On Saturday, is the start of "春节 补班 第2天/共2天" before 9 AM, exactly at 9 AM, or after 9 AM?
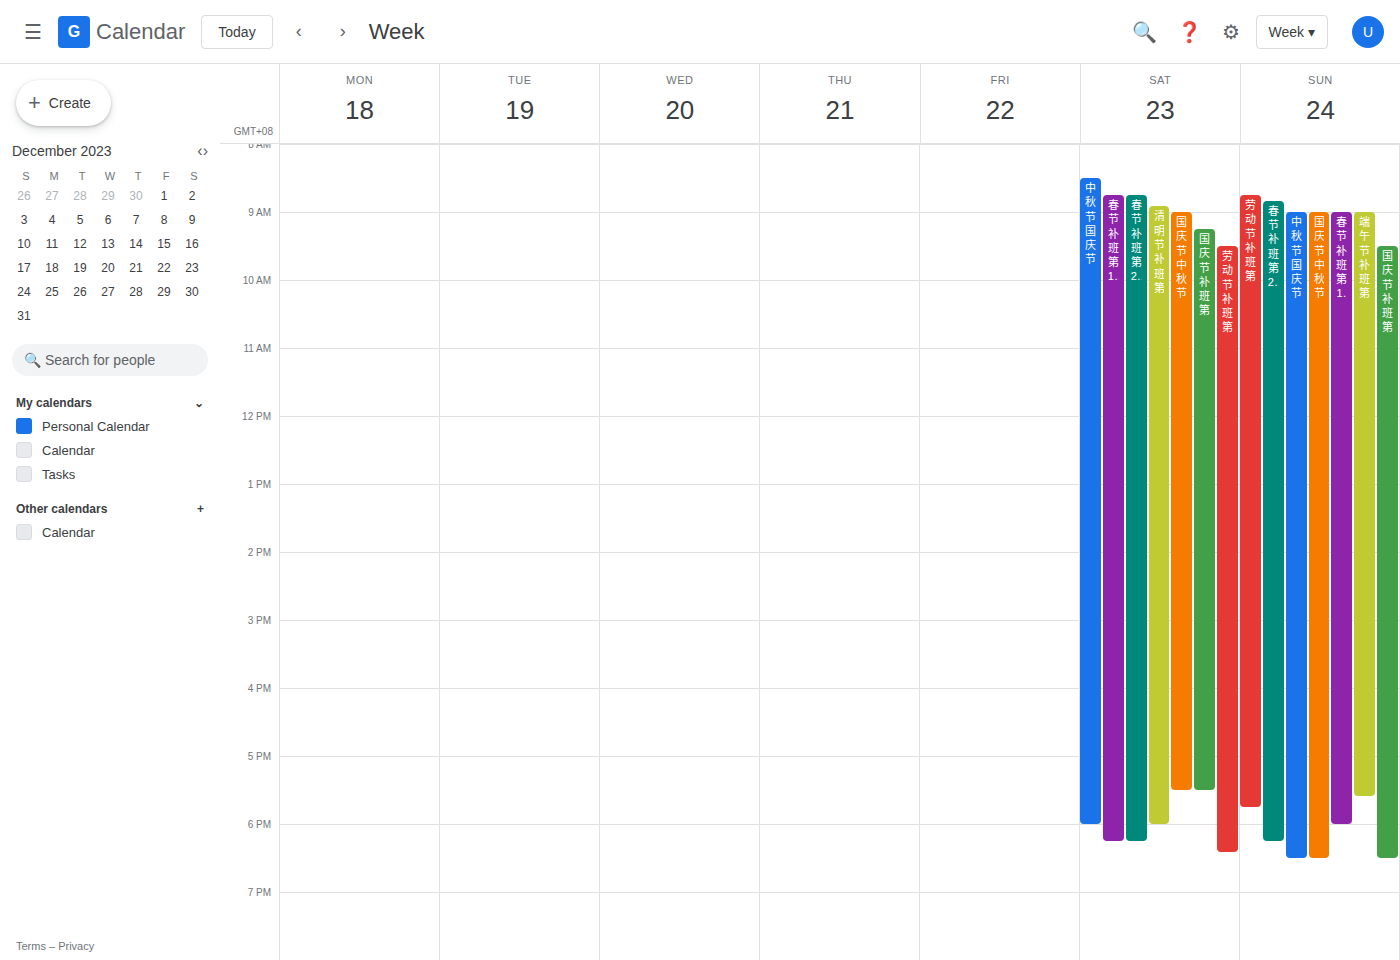
8:45 AM -- before 9 AM, 15 minutes above the 9 AM line.